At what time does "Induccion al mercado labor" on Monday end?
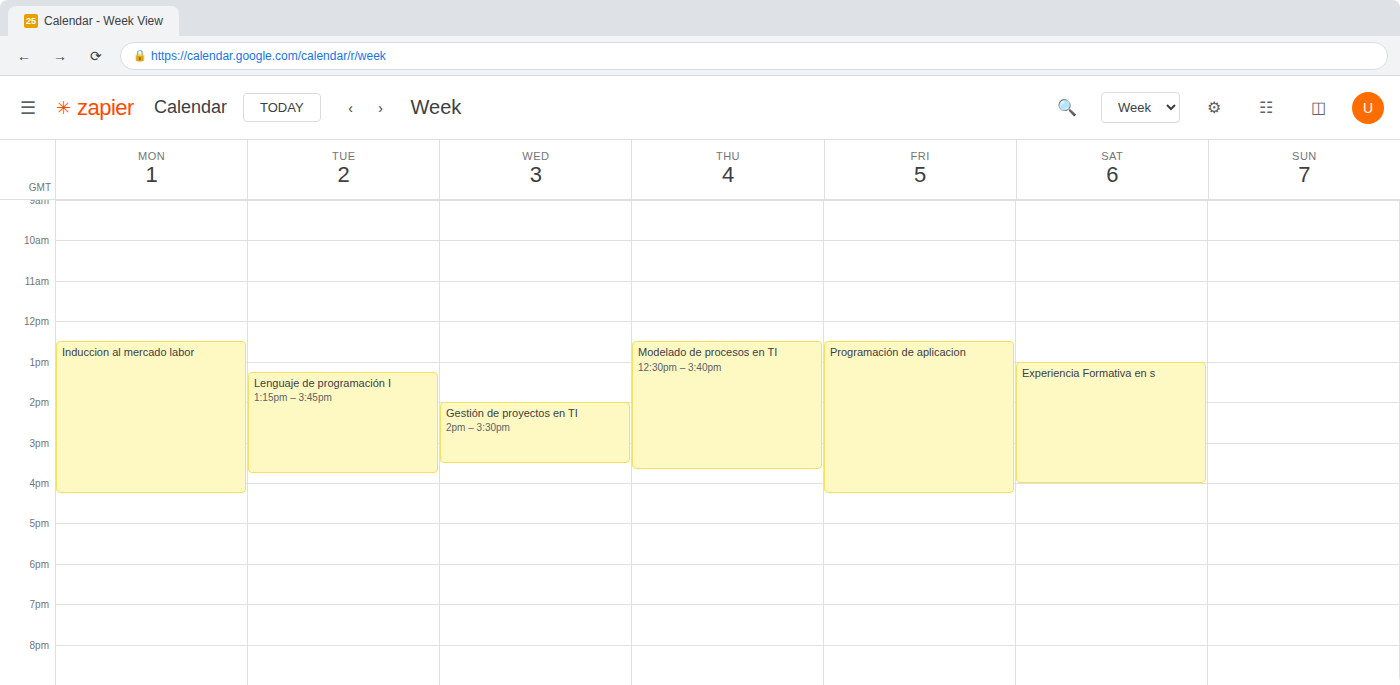
4:15 PM